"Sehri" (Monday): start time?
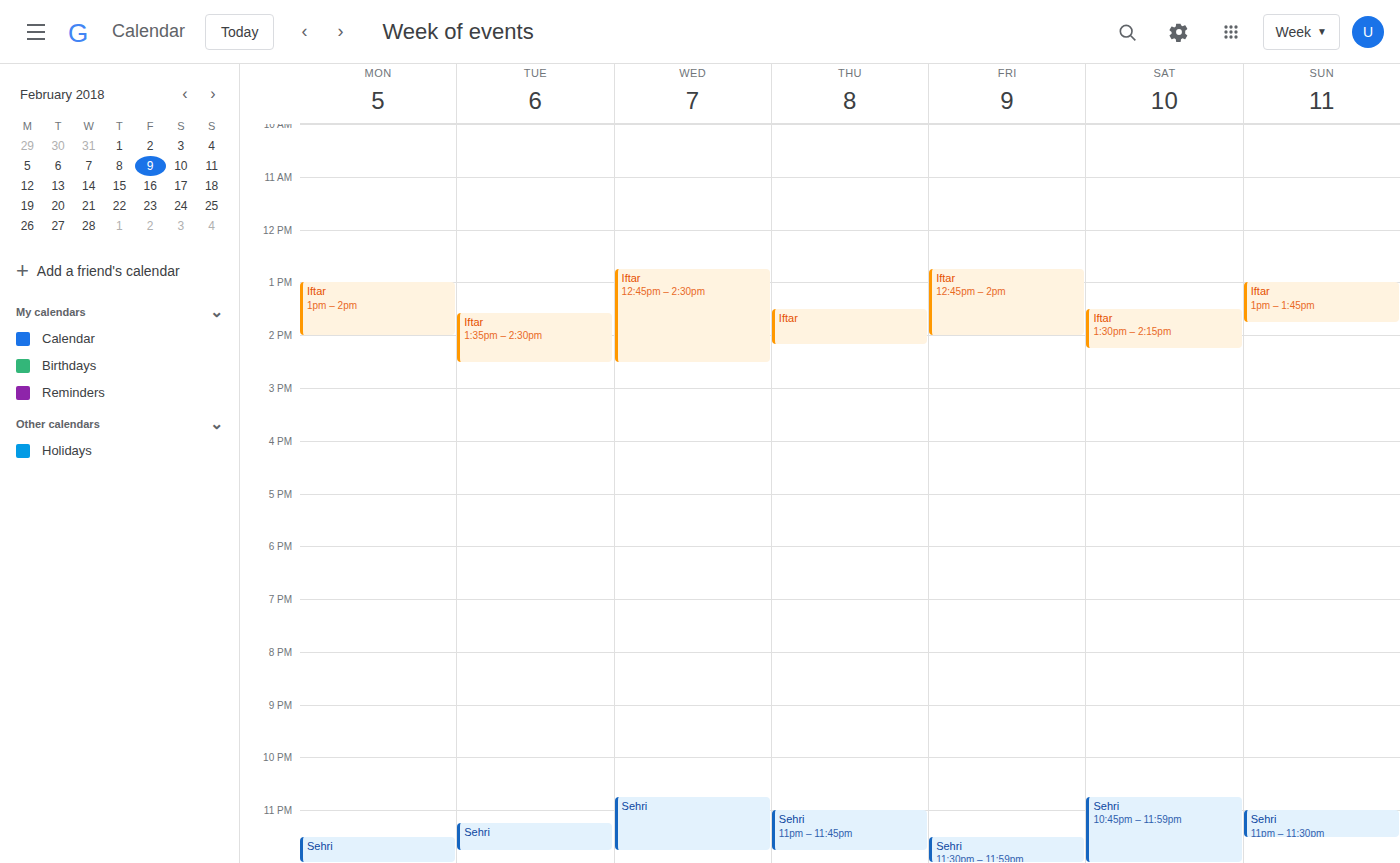
23:30